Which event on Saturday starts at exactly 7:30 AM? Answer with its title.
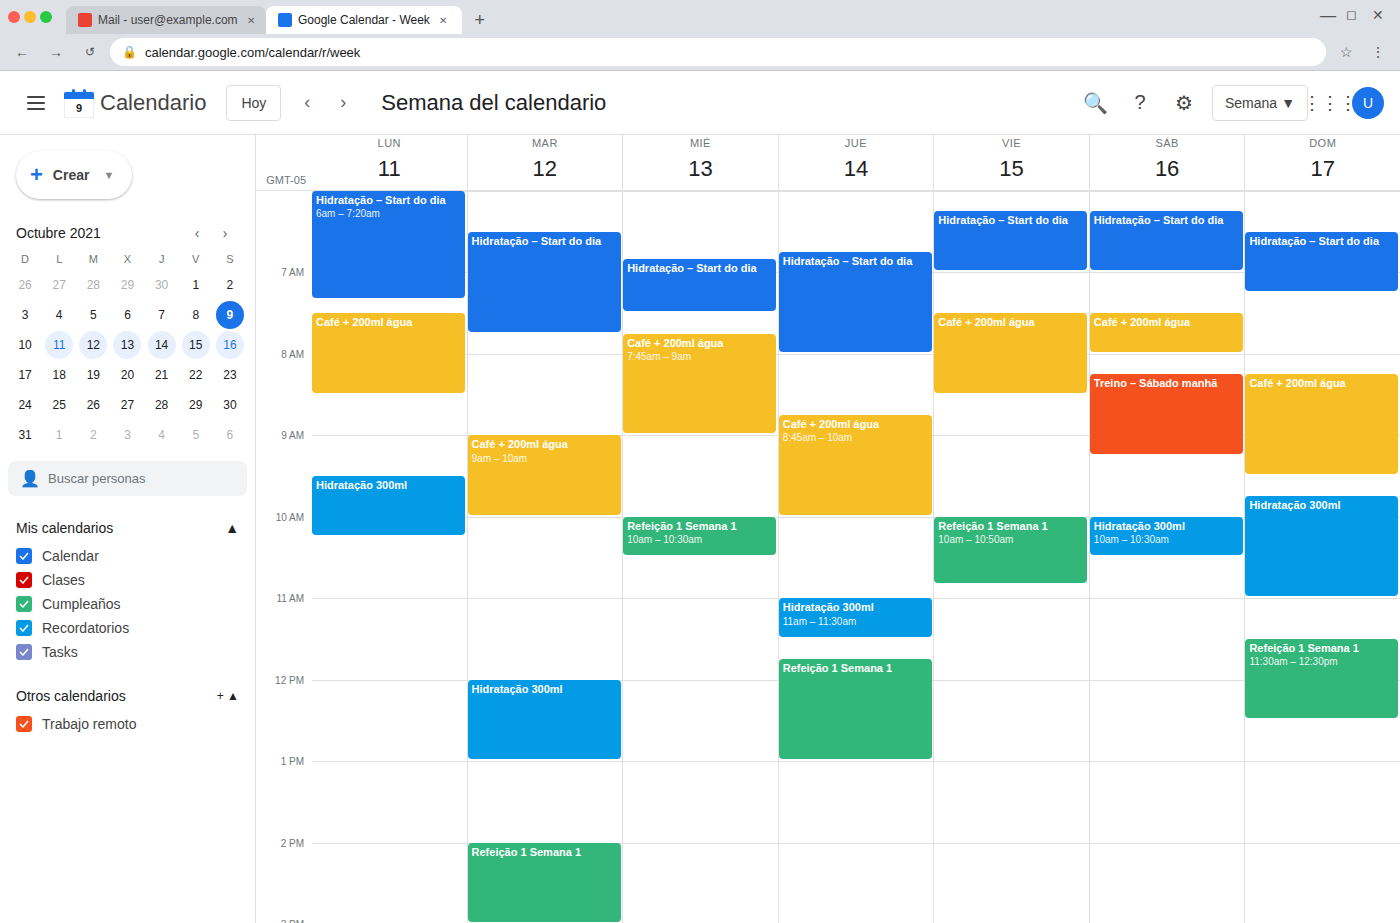
"Café + 200ml água"